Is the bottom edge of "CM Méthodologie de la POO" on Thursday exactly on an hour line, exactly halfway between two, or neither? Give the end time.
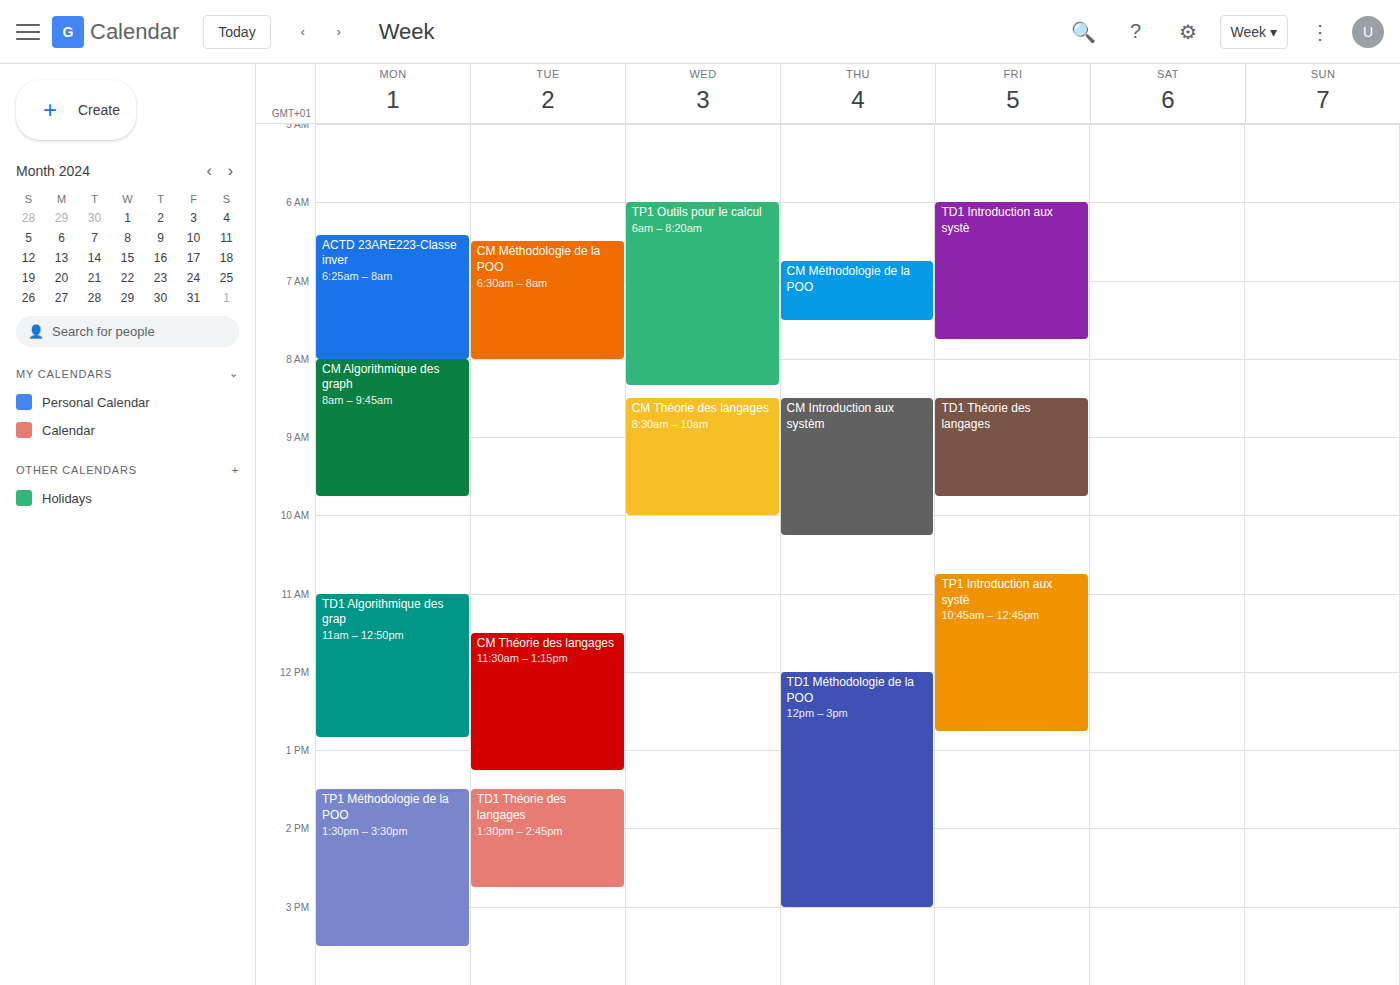
7:30 AM -- halfway between the 7 AM and 8 AM lines.